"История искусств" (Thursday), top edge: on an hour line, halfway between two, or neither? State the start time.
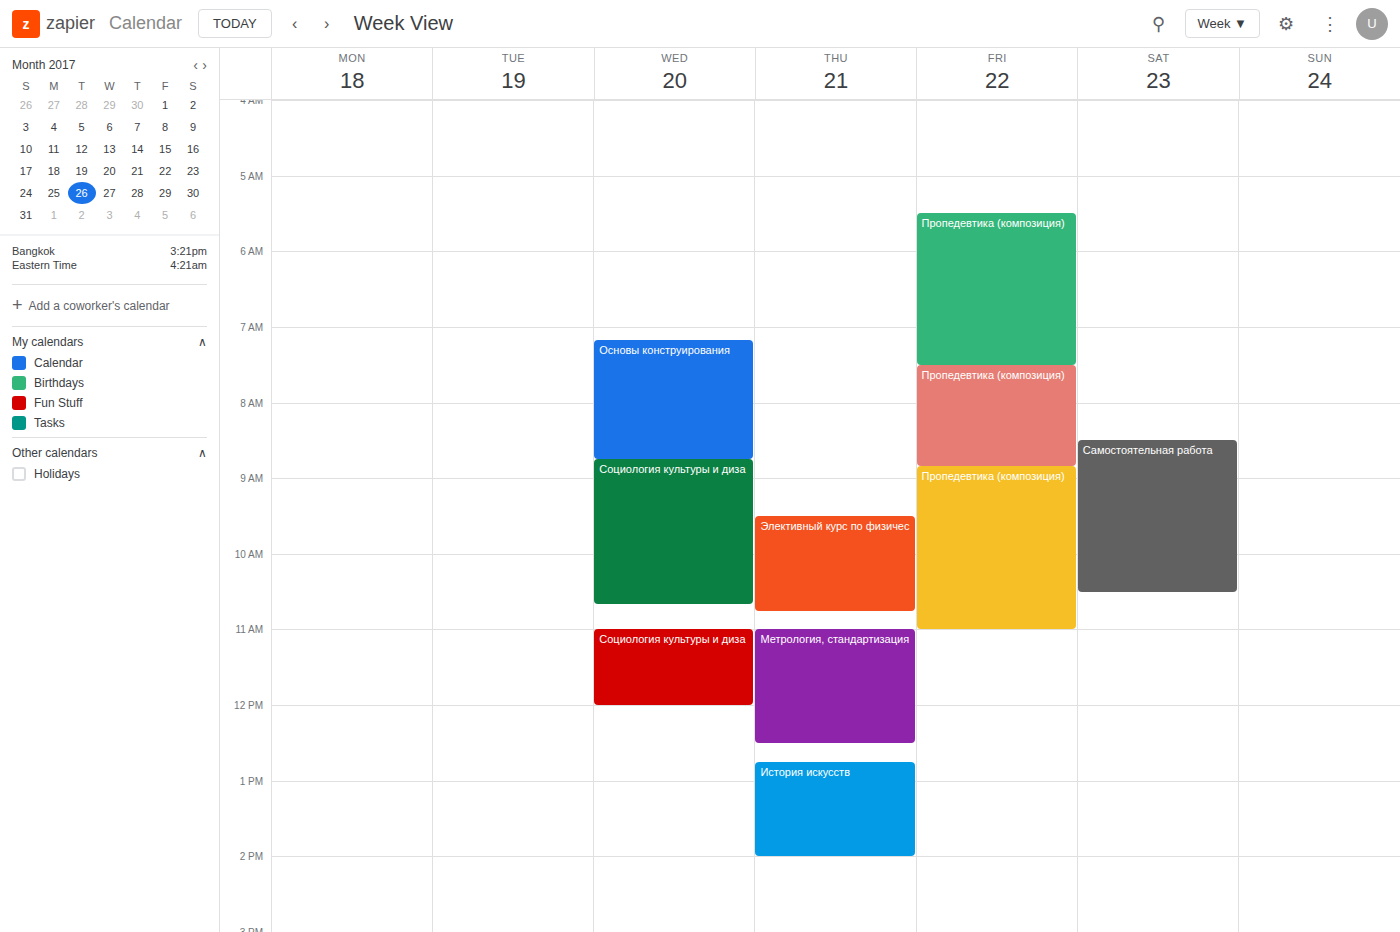
12:45 PM -- neither: three quarters of the way from the 12 PM line to the 1 PM line.